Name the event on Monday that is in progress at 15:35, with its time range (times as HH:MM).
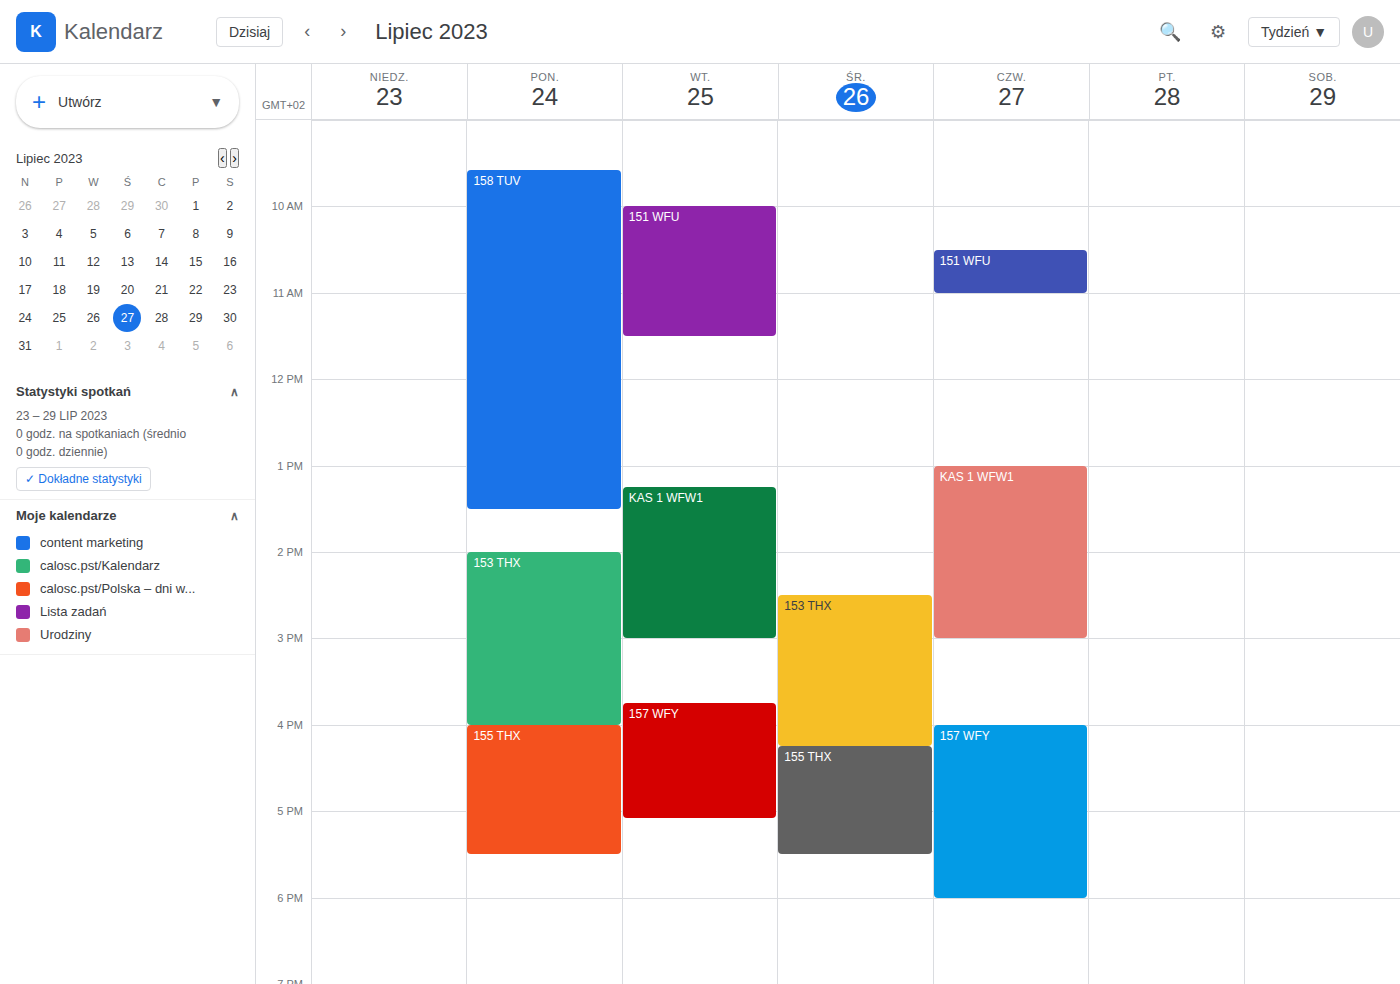
"153 THX", 14:00 to 16:00